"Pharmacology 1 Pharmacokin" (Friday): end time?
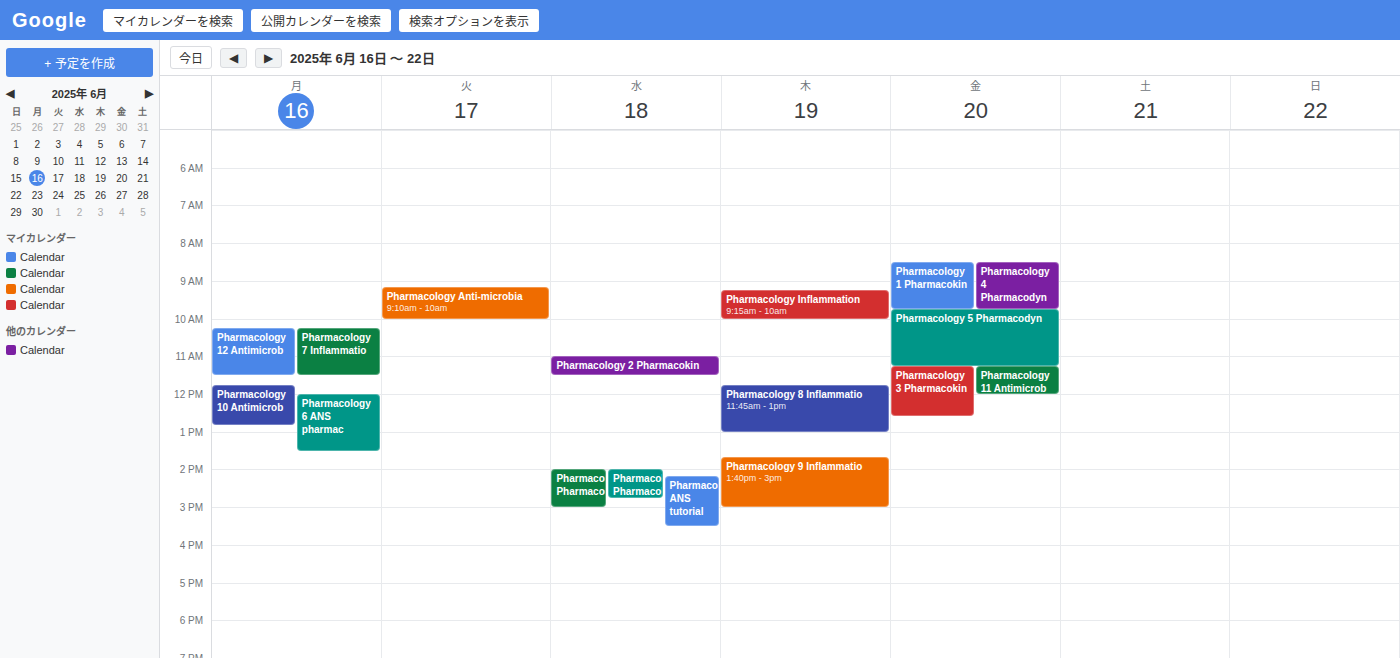
9:45 AM